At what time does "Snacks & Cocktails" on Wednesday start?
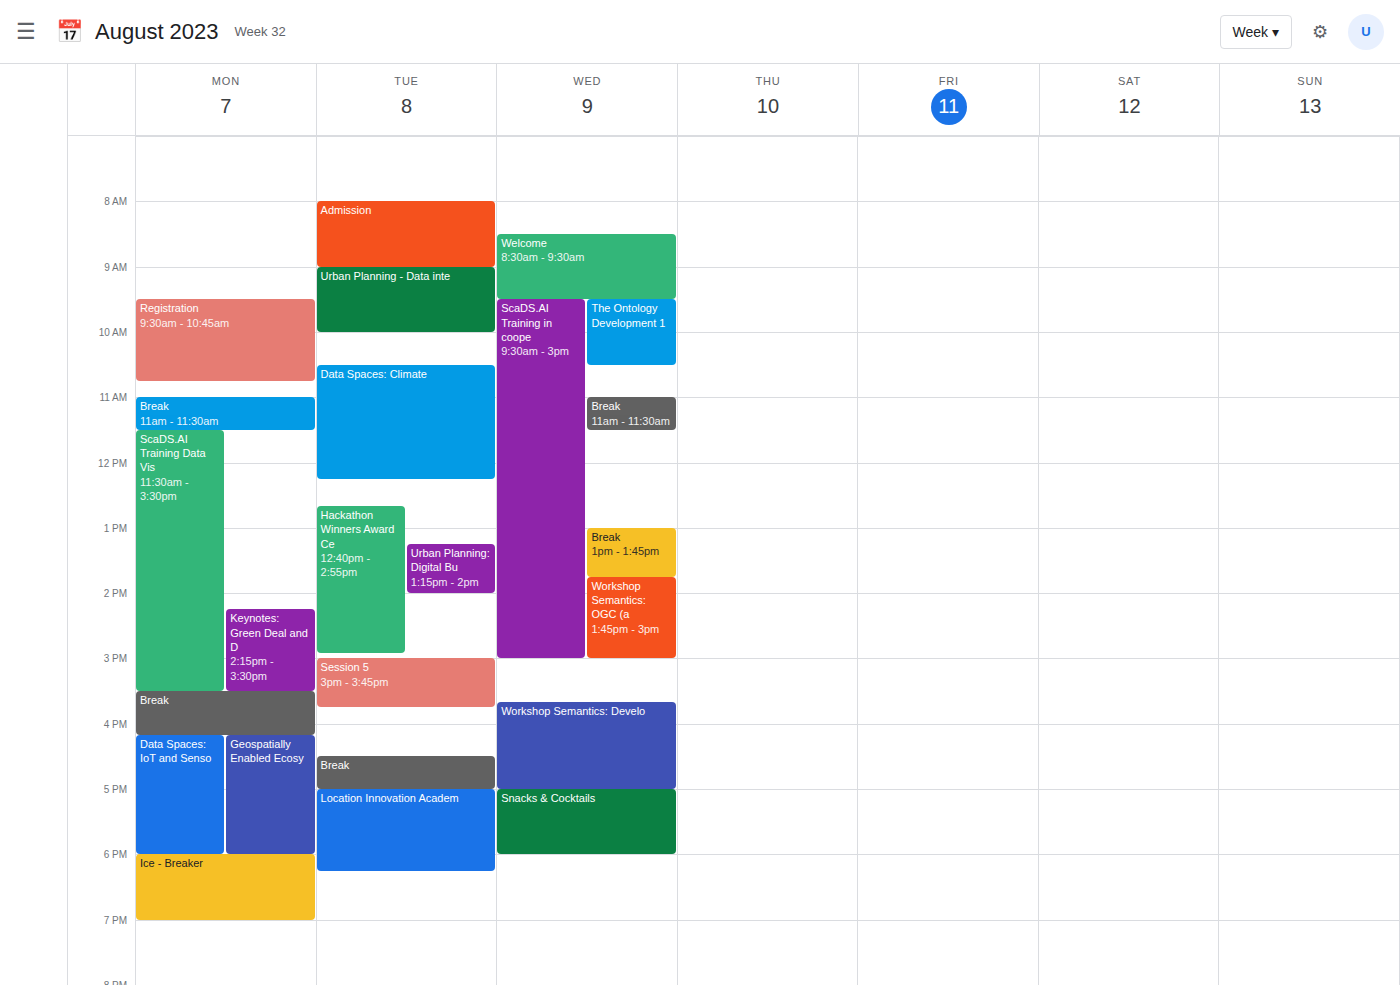
5:00 PM